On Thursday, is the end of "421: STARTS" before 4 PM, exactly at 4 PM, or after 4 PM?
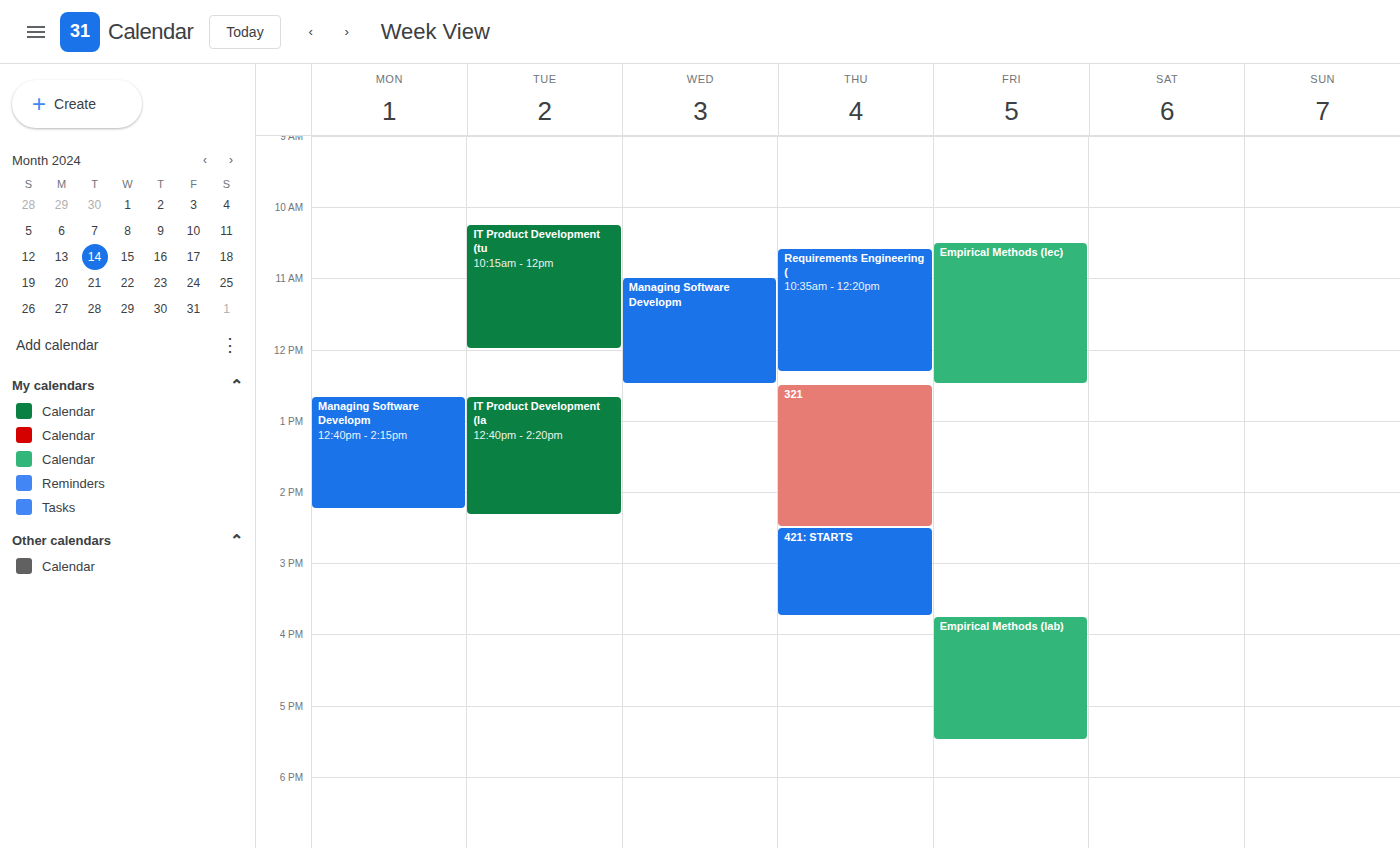
3:45 PM -- before 4 PM, 15 minutes above the 4 PM line.